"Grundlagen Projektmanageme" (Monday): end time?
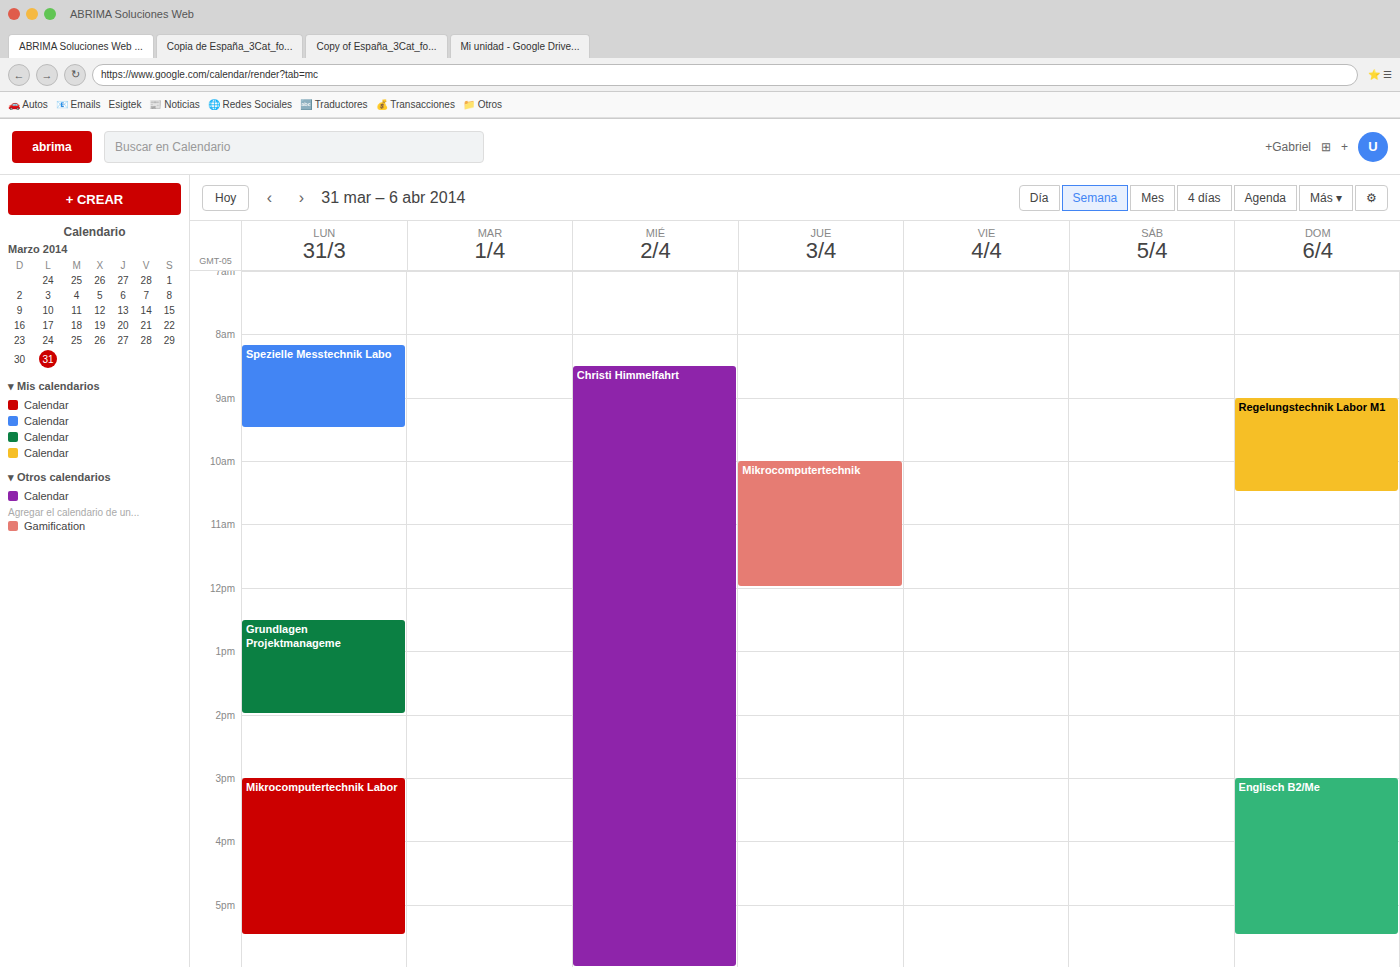
14:00